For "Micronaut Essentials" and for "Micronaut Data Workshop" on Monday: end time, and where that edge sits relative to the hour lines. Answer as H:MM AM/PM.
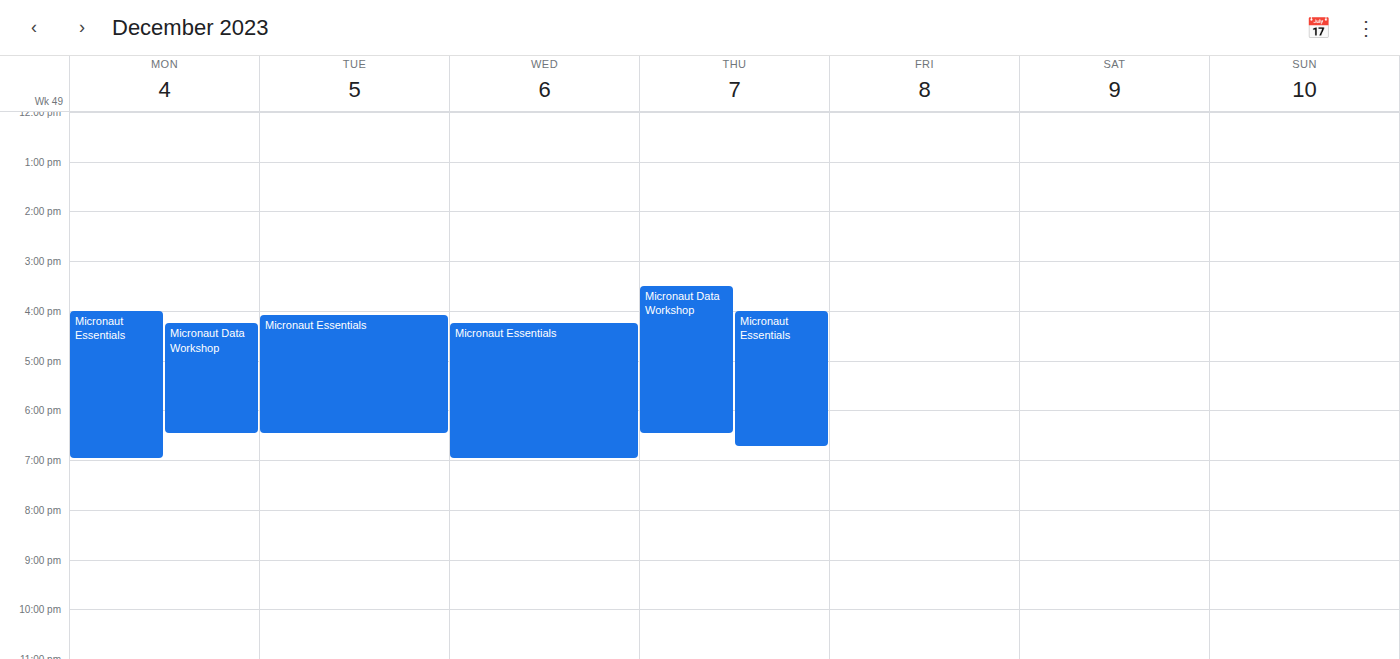
"Micronaut Essentials": 7:00 PM, exactly on the 7 PM line. "Micronaut Data Workshop": 6:30 PM, halfway between the 6 PM and 7 PM lines.